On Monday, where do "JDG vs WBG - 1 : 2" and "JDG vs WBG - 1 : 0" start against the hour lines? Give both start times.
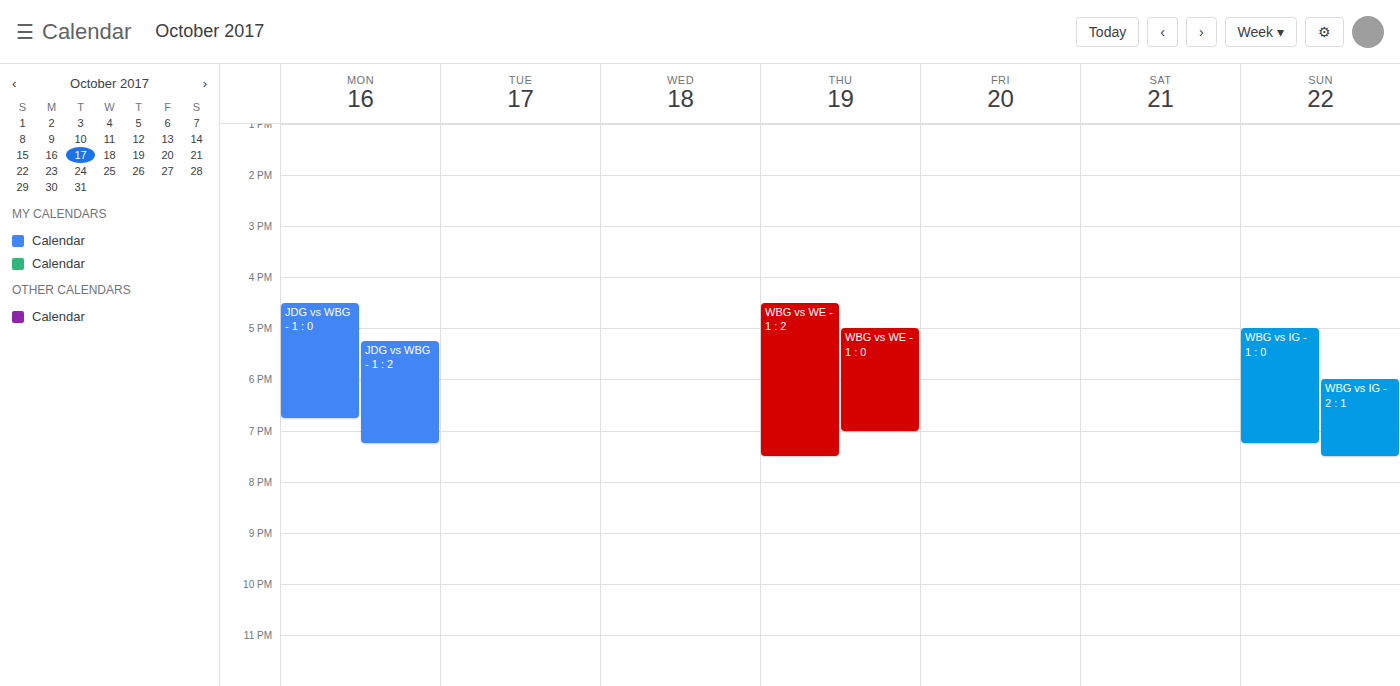
"JDG vs WBG - 1 : 2": 5:15 PM, neither: a quarter of the way from the 5 PM line to the 6 PM line. "JDG vs WBG - 1 : 0": 4:30 PM, halfway between the 4 PM and 5 PM lines.